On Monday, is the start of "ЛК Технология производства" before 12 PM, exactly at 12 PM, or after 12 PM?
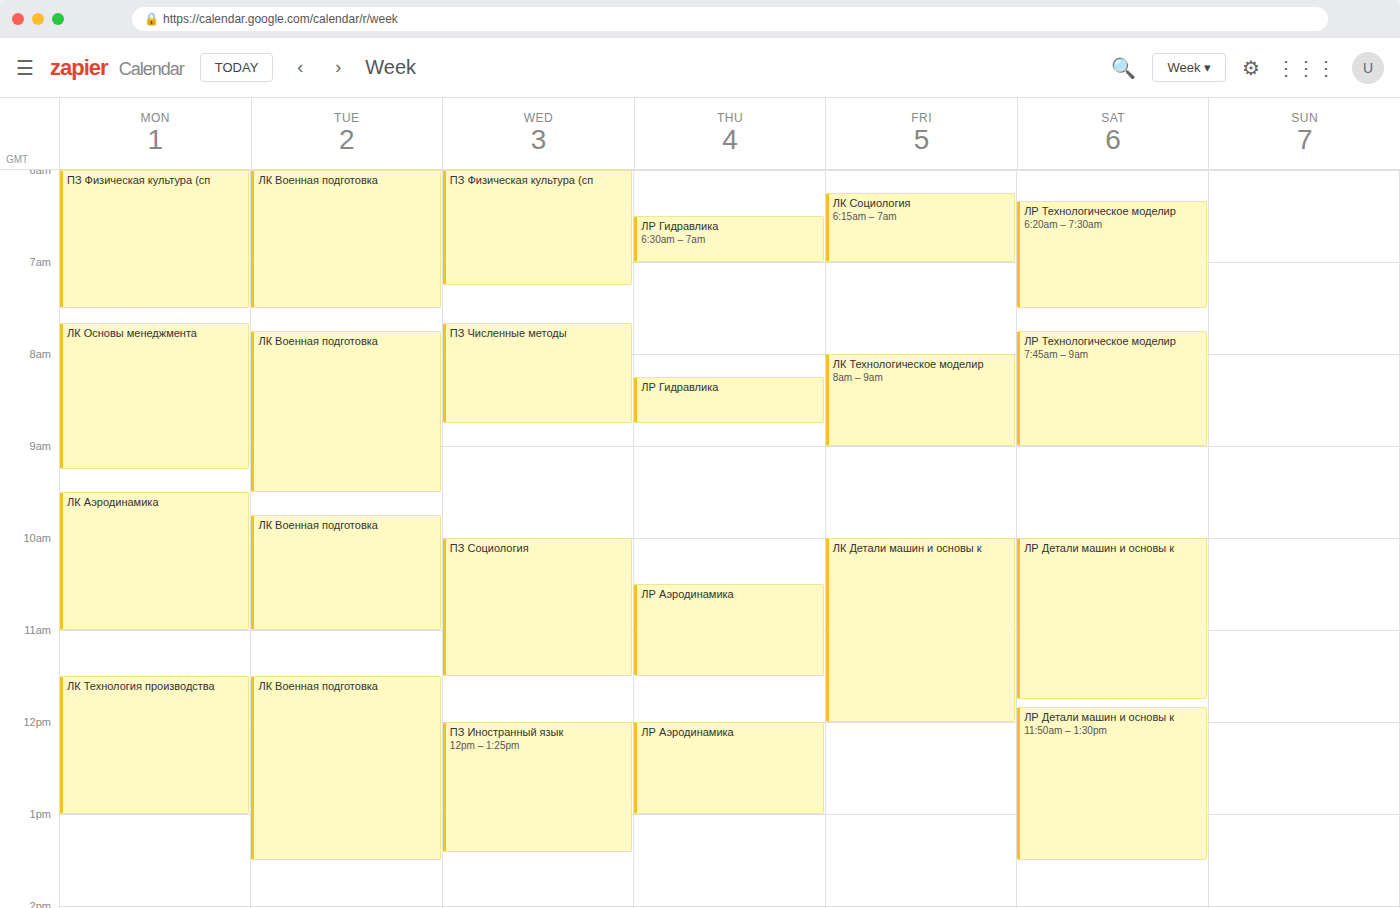
11:30 AM -- before 12 PM, 30 minutes above the 12 PM line.